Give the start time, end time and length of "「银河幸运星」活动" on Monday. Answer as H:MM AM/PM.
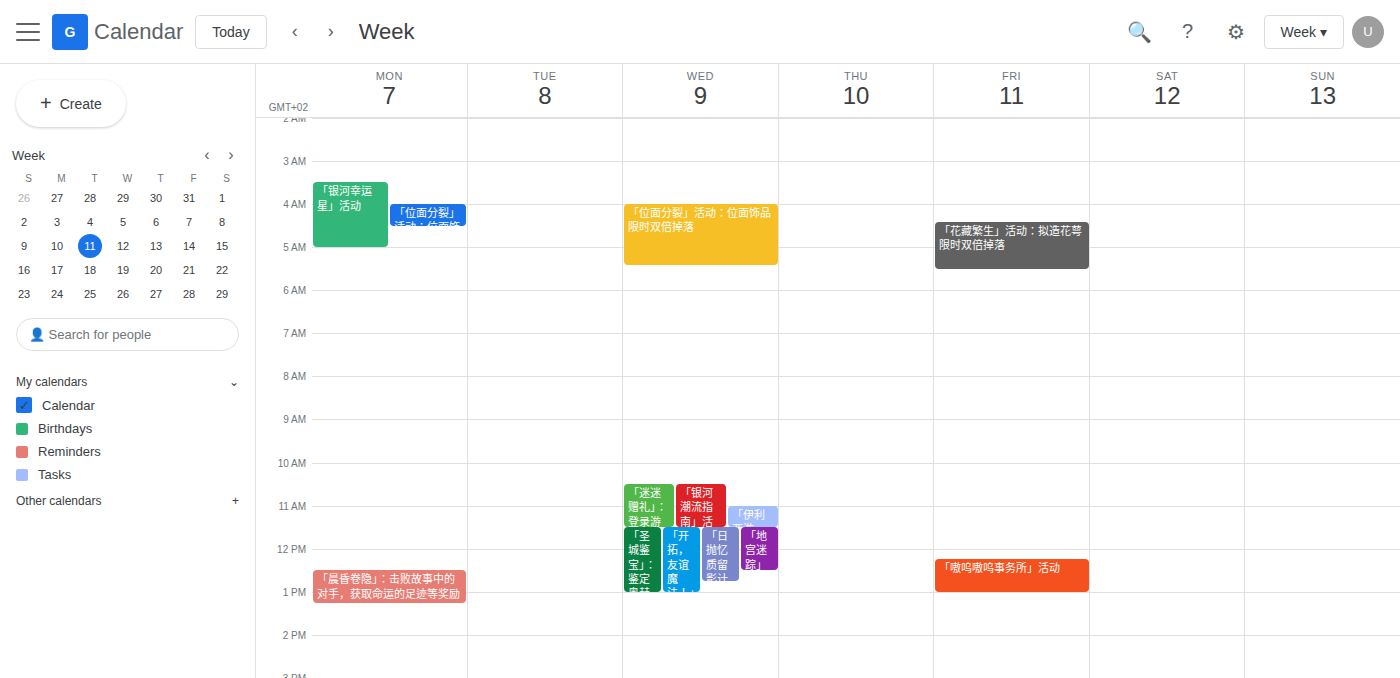
3:30 AM to 5:00 AM, 1 hour 30 minutes